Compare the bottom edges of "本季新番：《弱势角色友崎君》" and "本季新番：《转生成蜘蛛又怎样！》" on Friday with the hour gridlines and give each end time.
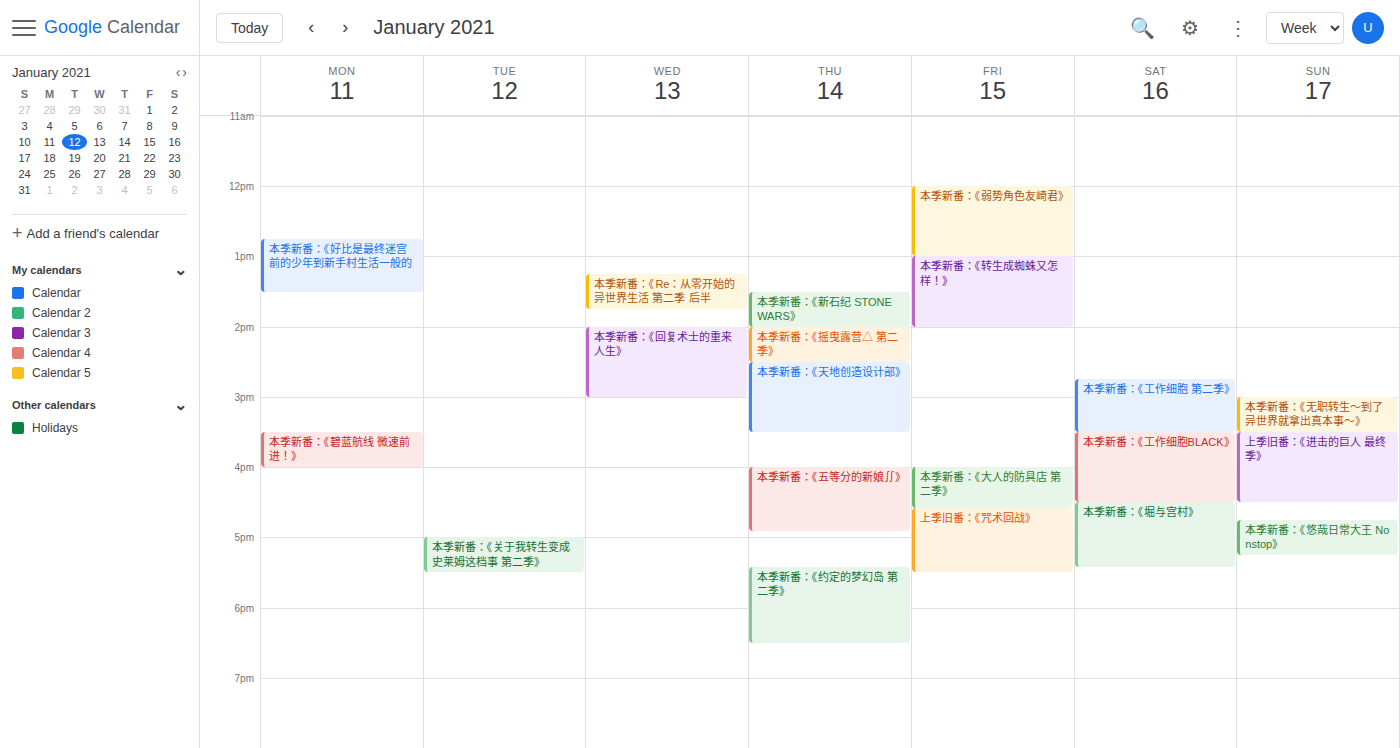
"本季新番：《弱势角色友崎君》": 1:00 PM, exactly on the 1 PM line. "本季新番：《转生成蜘蛛又怎样！》": 2:00 PM, exactly on the 2 PM line.